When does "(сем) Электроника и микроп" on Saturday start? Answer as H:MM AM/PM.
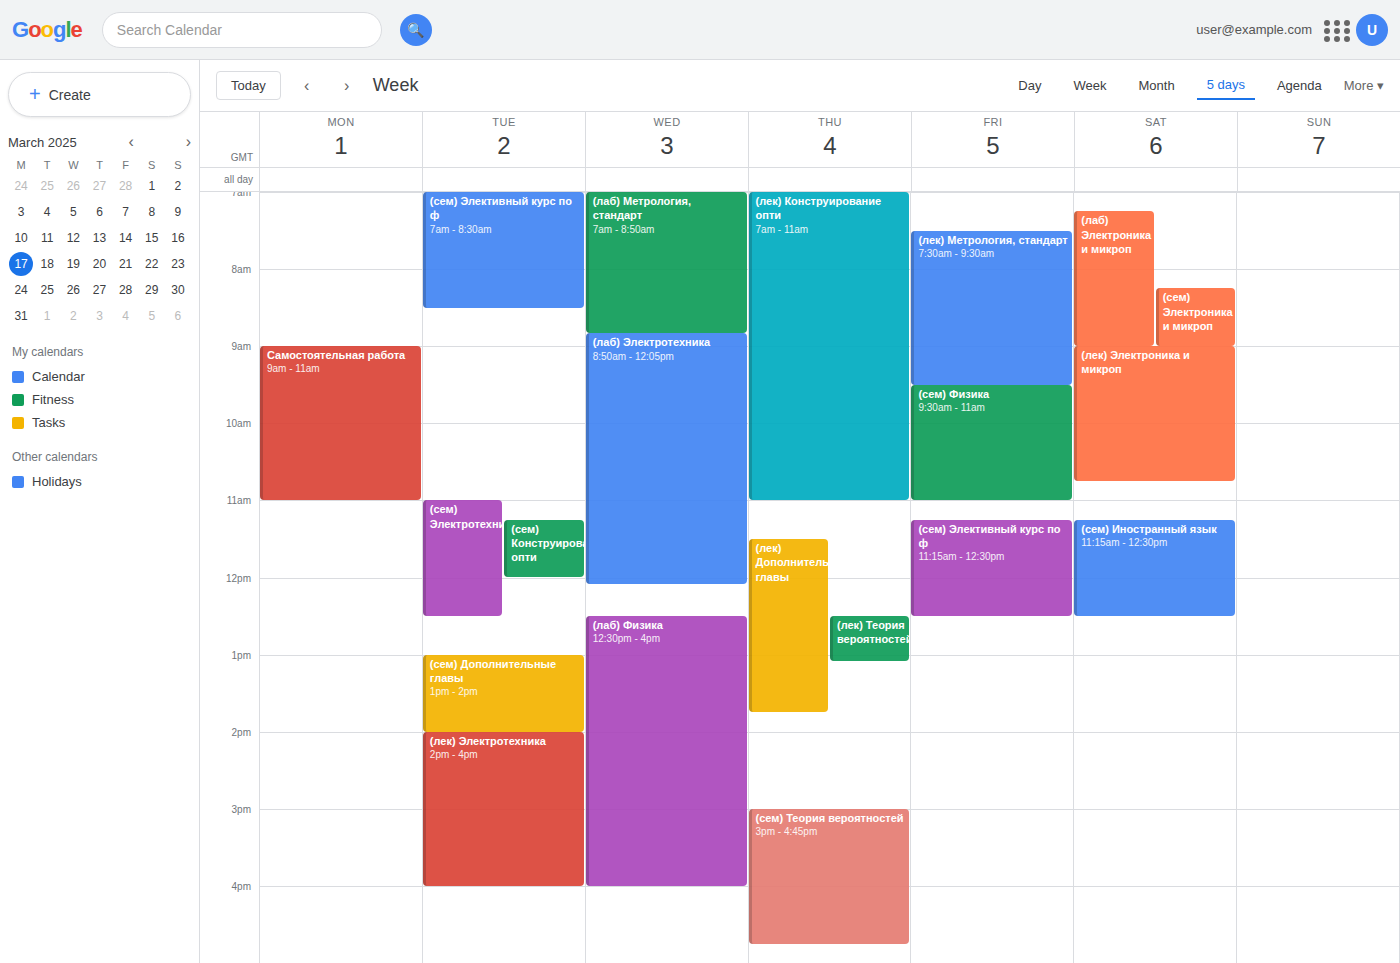
8:15 AM